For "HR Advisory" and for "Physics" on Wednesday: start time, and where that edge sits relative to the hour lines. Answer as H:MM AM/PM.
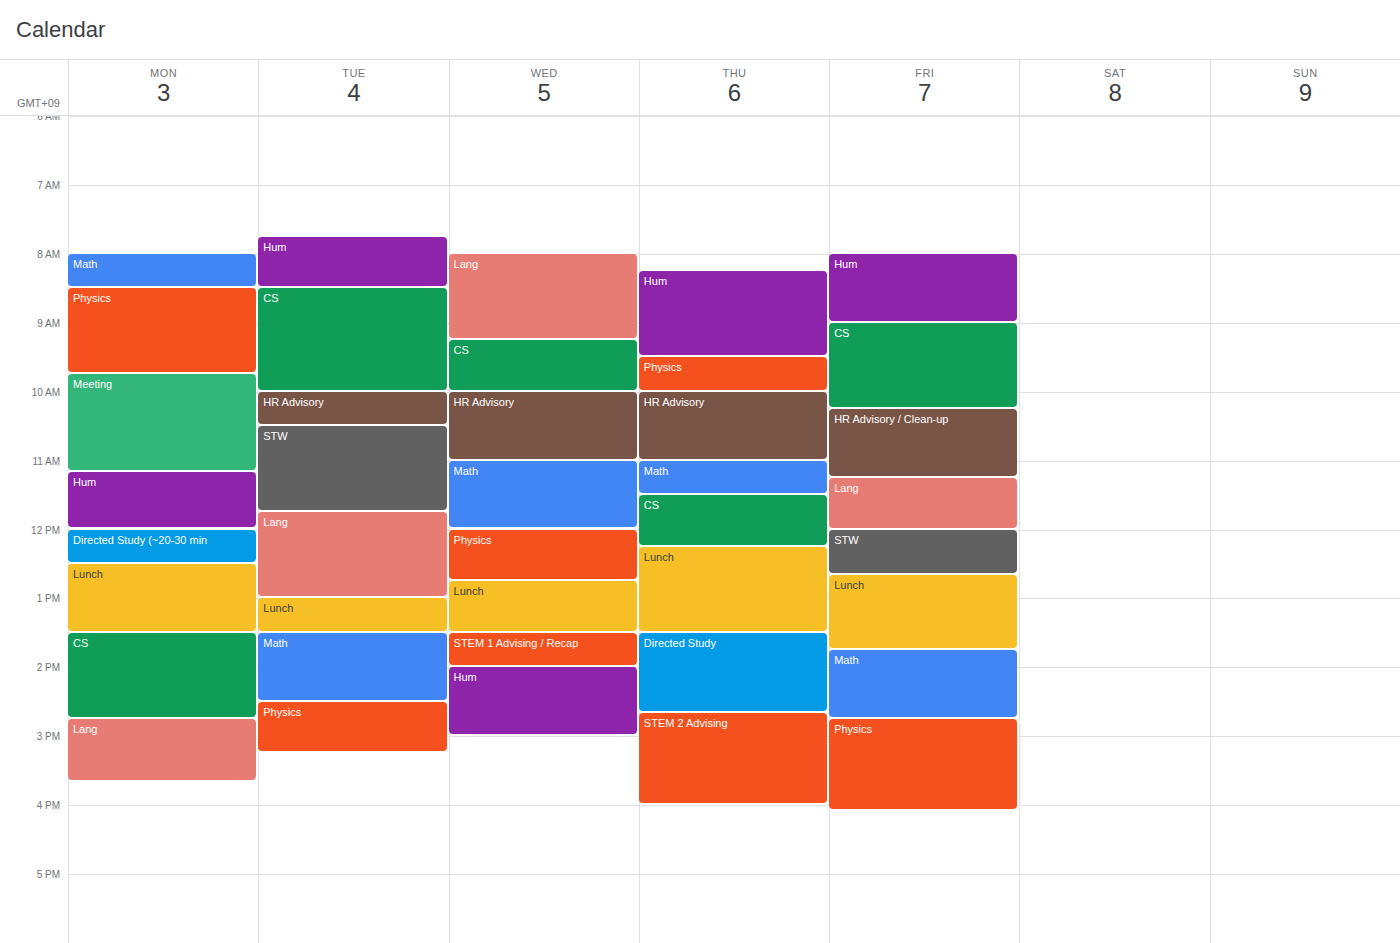
"HR Advisory": 10:00 AM, exactly on the 10 AM line. "Physics": 12:00 PM, exactly on the 12 PM line.